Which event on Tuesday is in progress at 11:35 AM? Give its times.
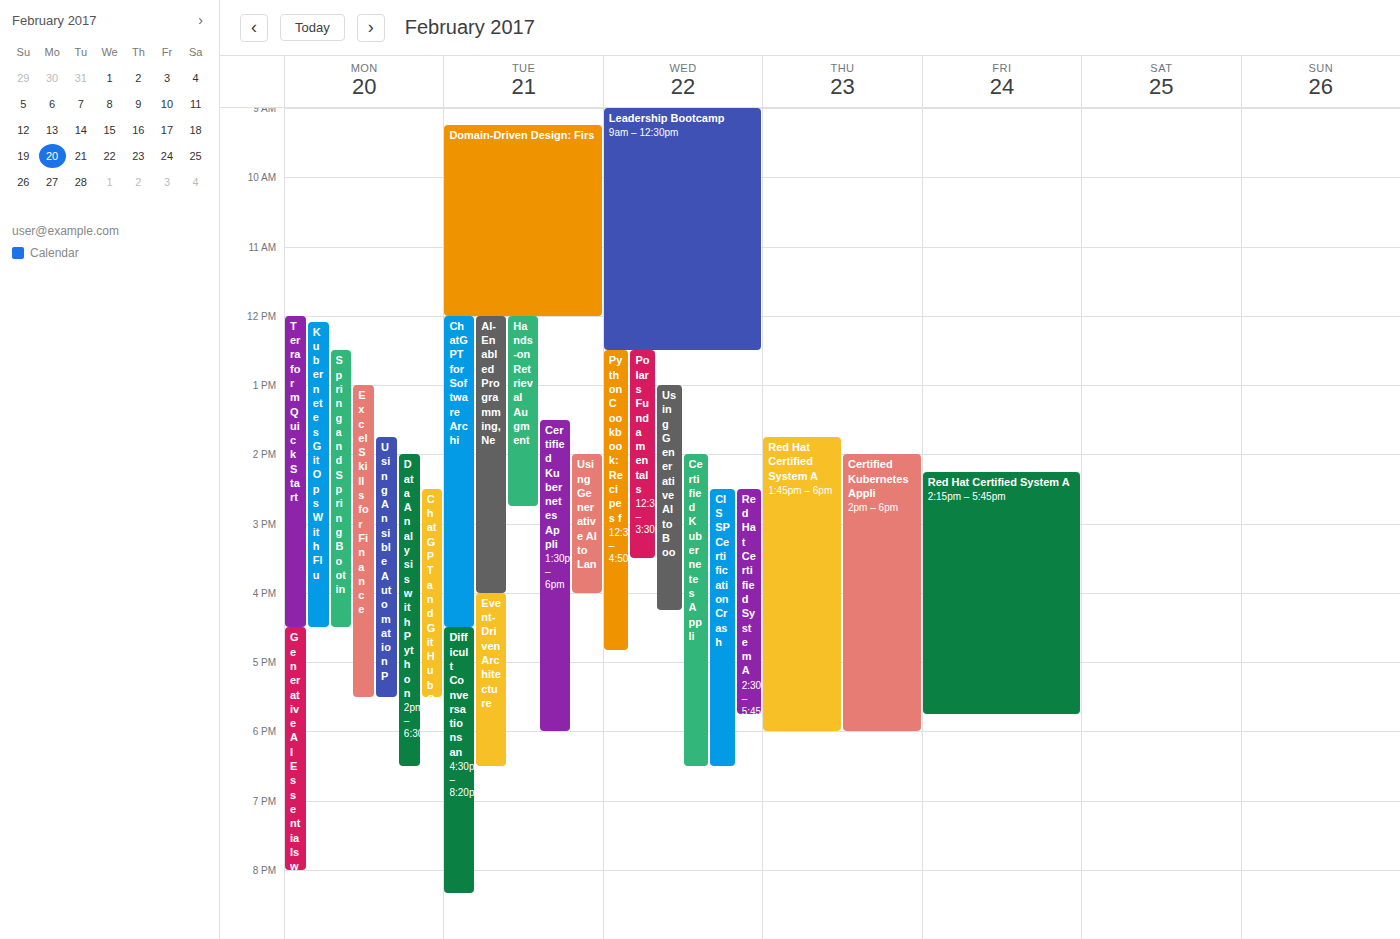
"Domain-Driven Design: Firs", 9:15 AM to 12:00 PM